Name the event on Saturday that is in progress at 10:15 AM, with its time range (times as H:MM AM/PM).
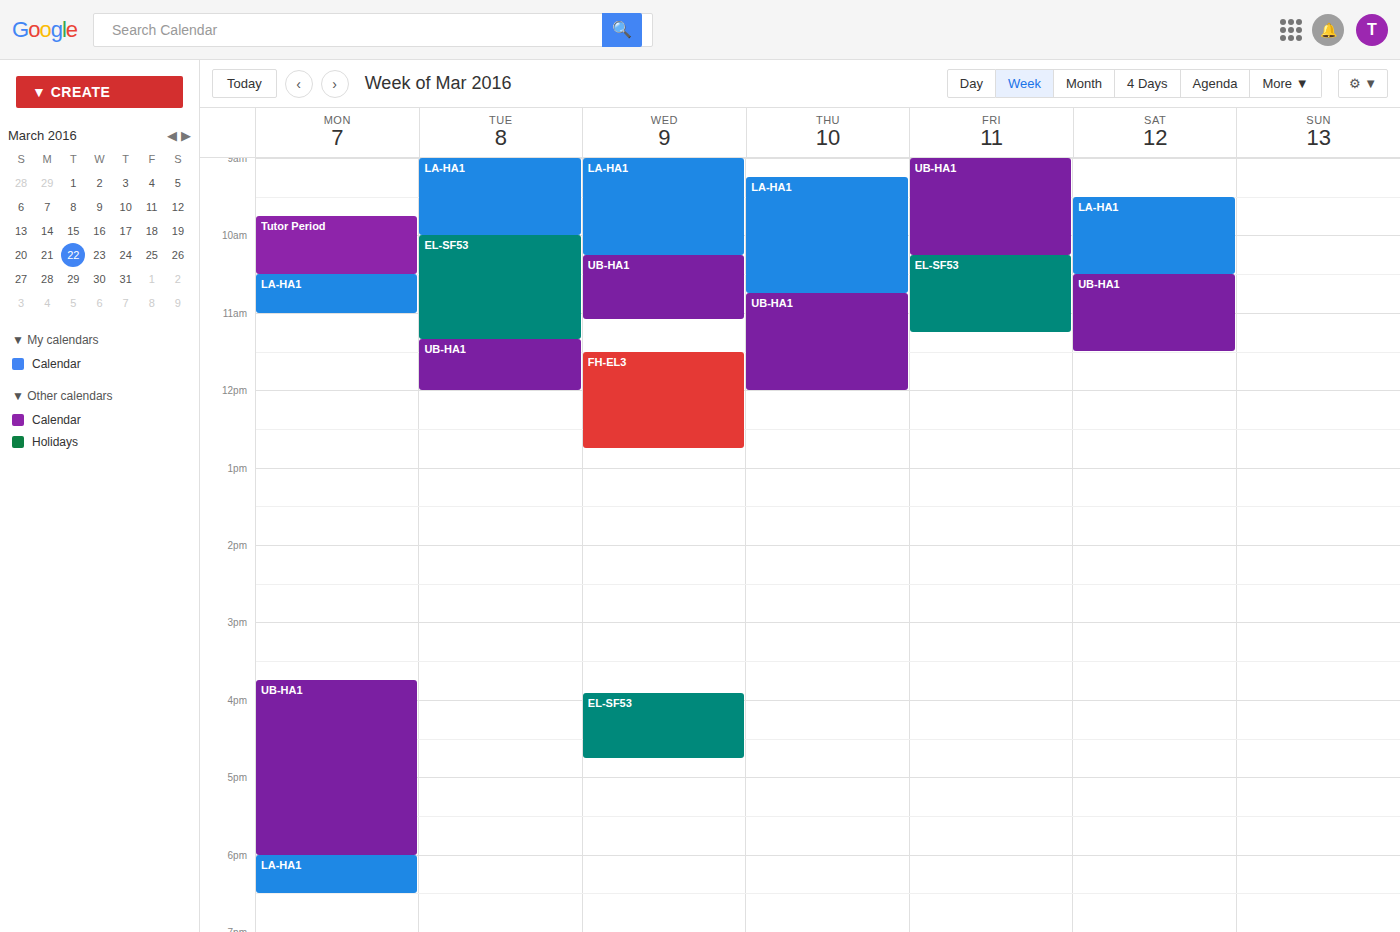
"LA-HA1", 9:30 AM to 10:30 AM